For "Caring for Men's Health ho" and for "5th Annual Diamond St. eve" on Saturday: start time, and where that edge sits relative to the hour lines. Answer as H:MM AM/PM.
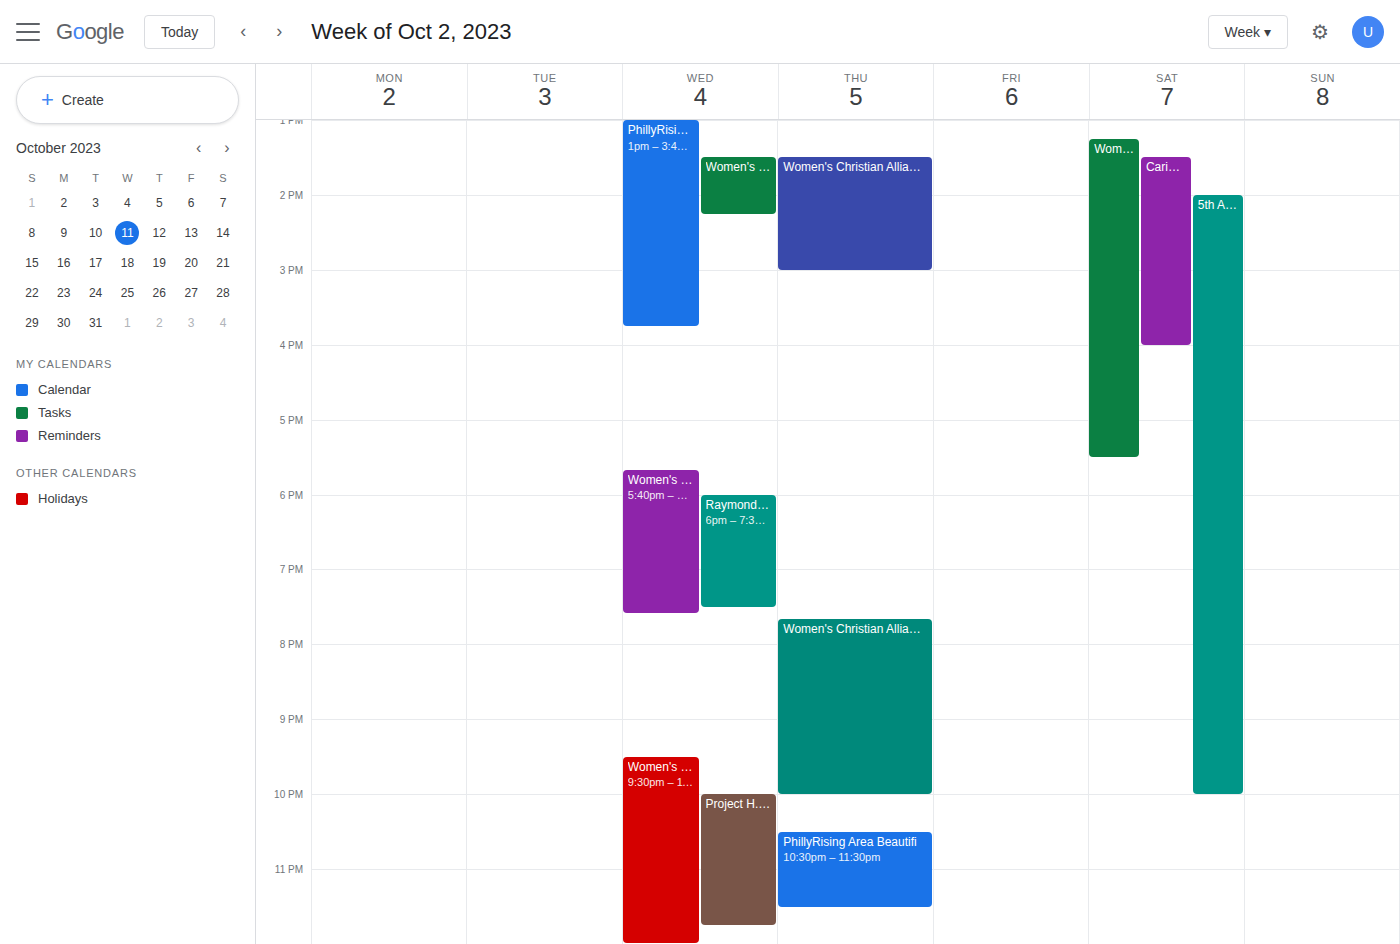
"Caring for Men's Health ho": 1:30 PM, halfway between the 1 PM and 2 PM lines. "5th Annual Diamond St. eve": 2:00 PM, exactly on the 2 PM line.